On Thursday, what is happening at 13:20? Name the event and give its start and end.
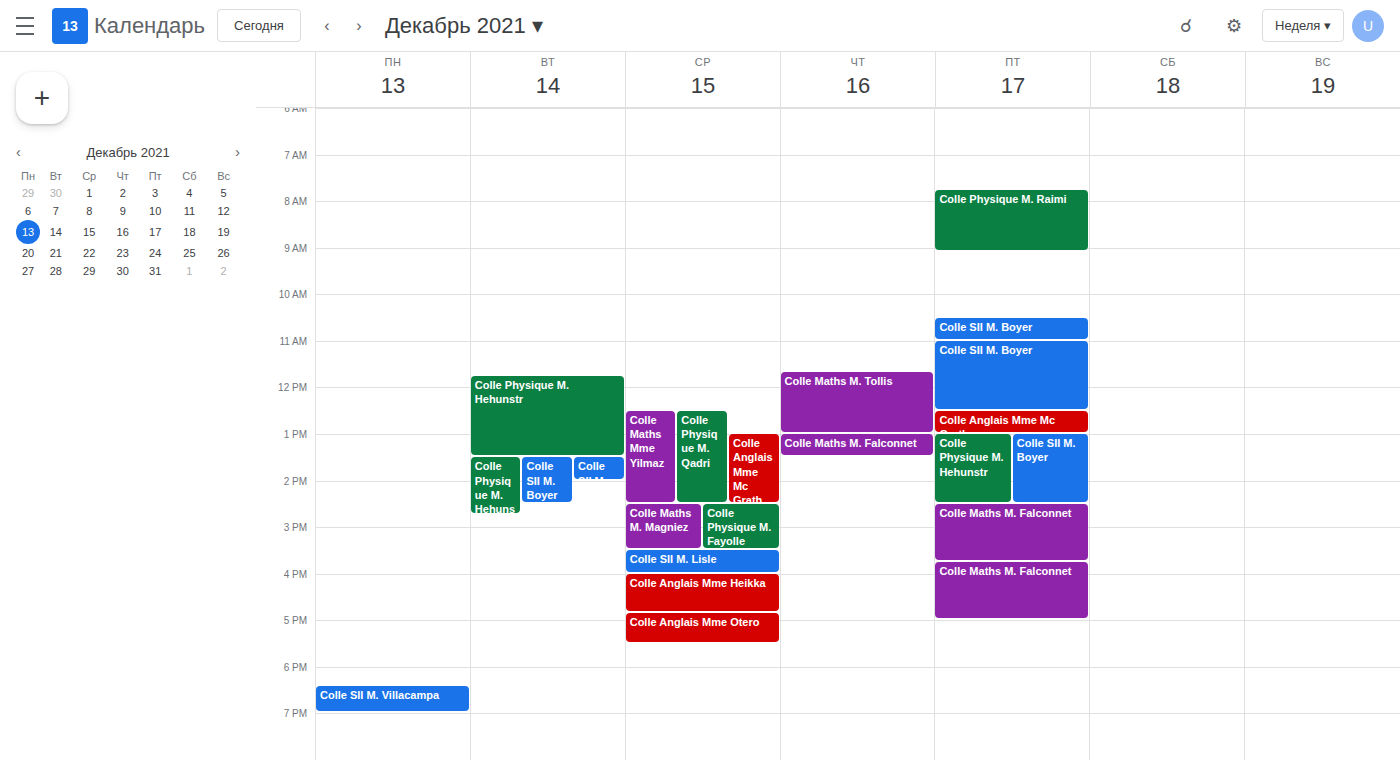
"Colle Maths M. Falconnet", 13:00 to 13:30